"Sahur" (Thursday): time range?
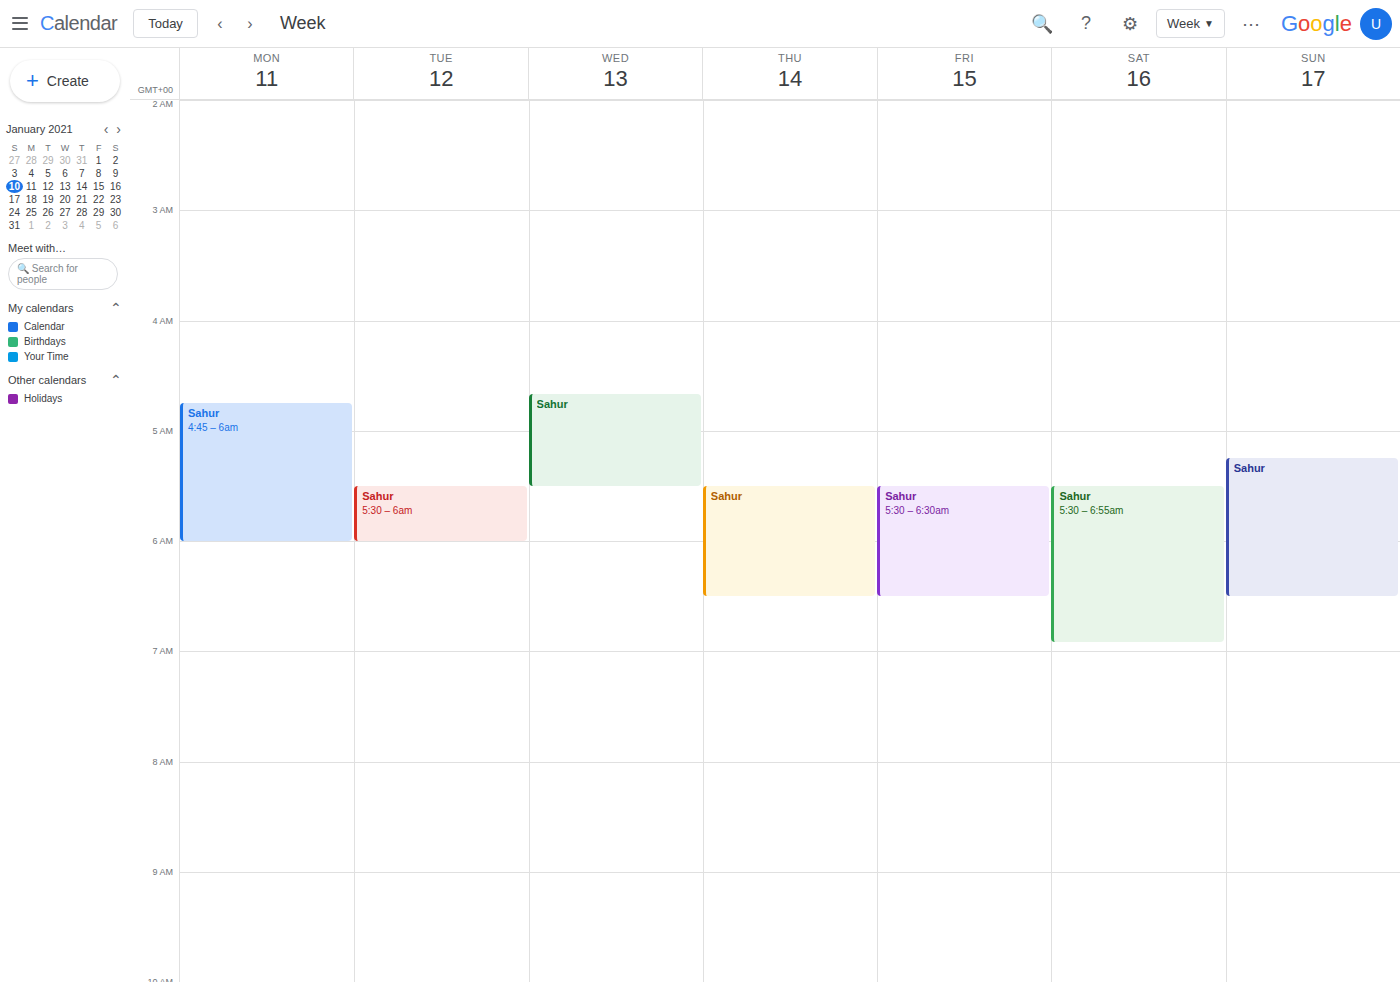
05:30 to 06:30